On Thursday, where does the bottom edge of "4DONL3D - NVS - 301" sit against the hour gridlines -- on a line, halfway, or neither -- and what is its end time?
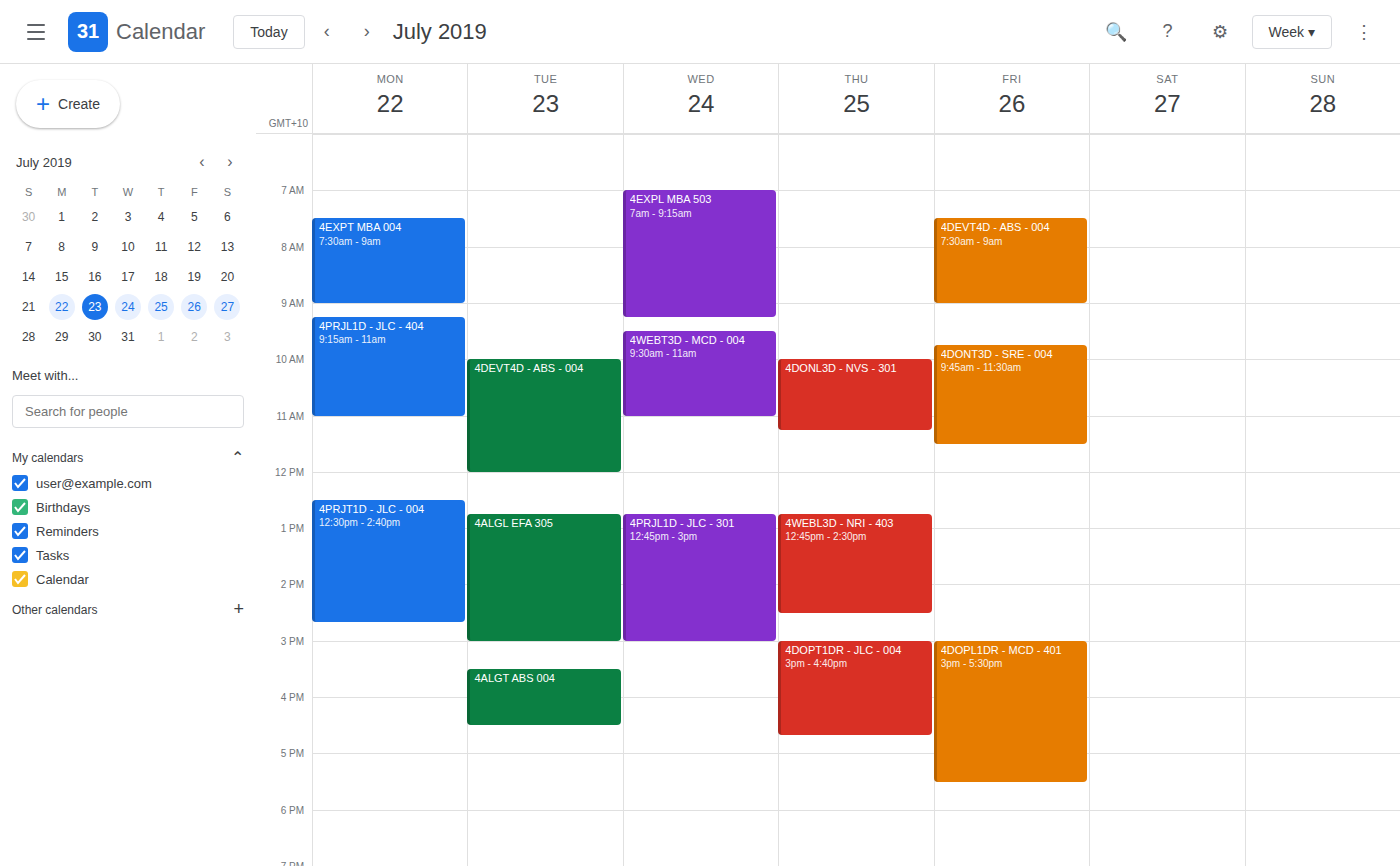
11:15 AM -- neither: a quarter of the way from the 11 AM line to the 12 PM line.